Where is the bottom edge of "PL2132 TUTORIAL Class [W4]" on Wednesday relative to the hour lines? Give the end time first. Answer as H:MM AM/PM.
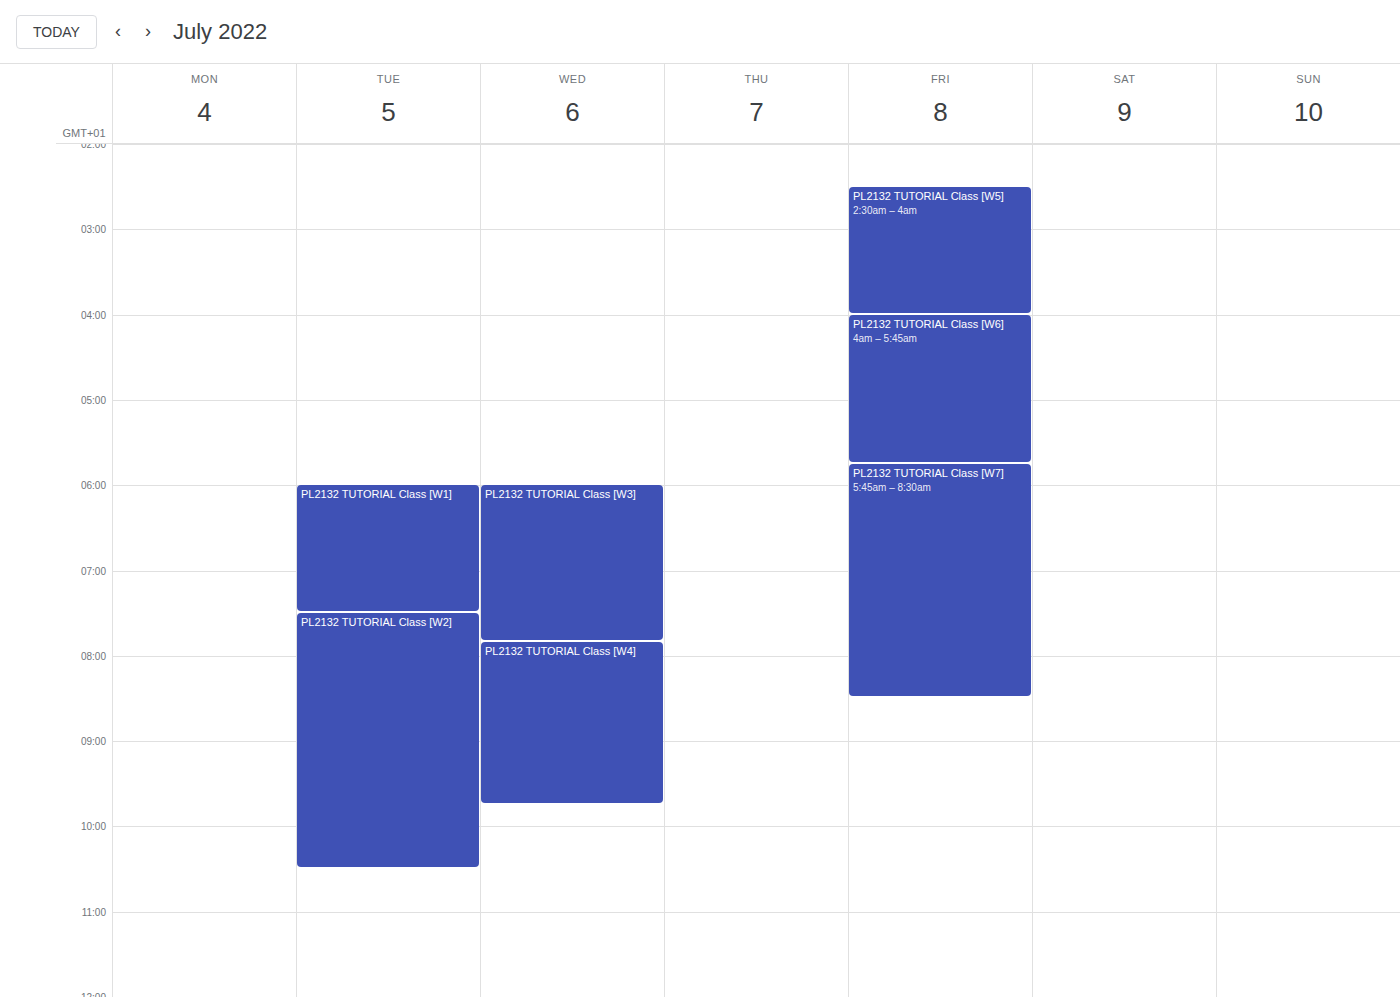
9:45 AM -- neither: three quarters of the way from the 9 AM line to the 10 AM line.